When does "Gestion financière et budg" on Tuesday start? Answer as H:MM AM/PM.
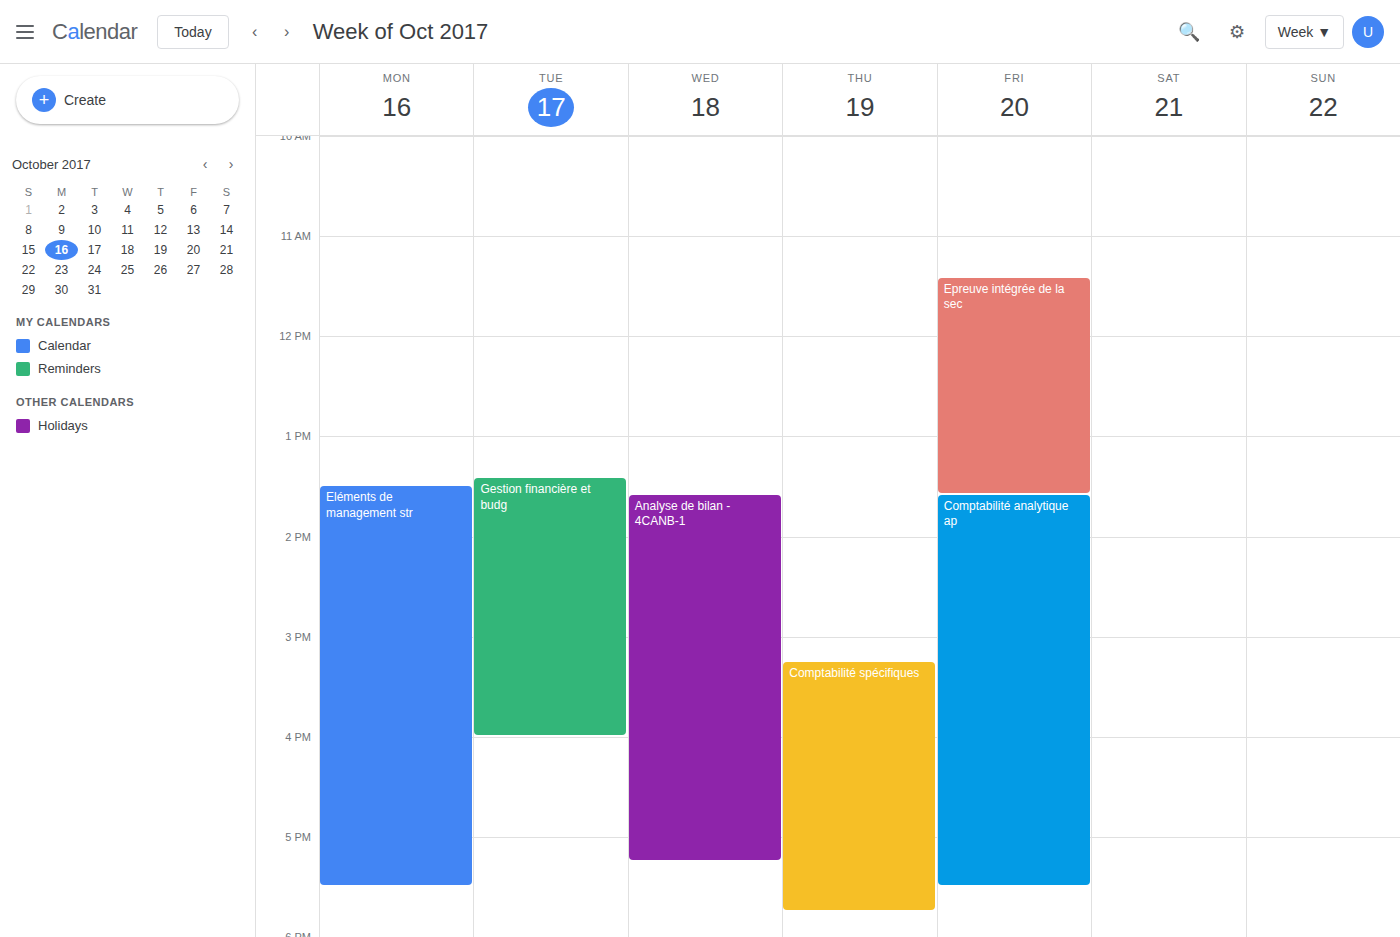
1:25 PM